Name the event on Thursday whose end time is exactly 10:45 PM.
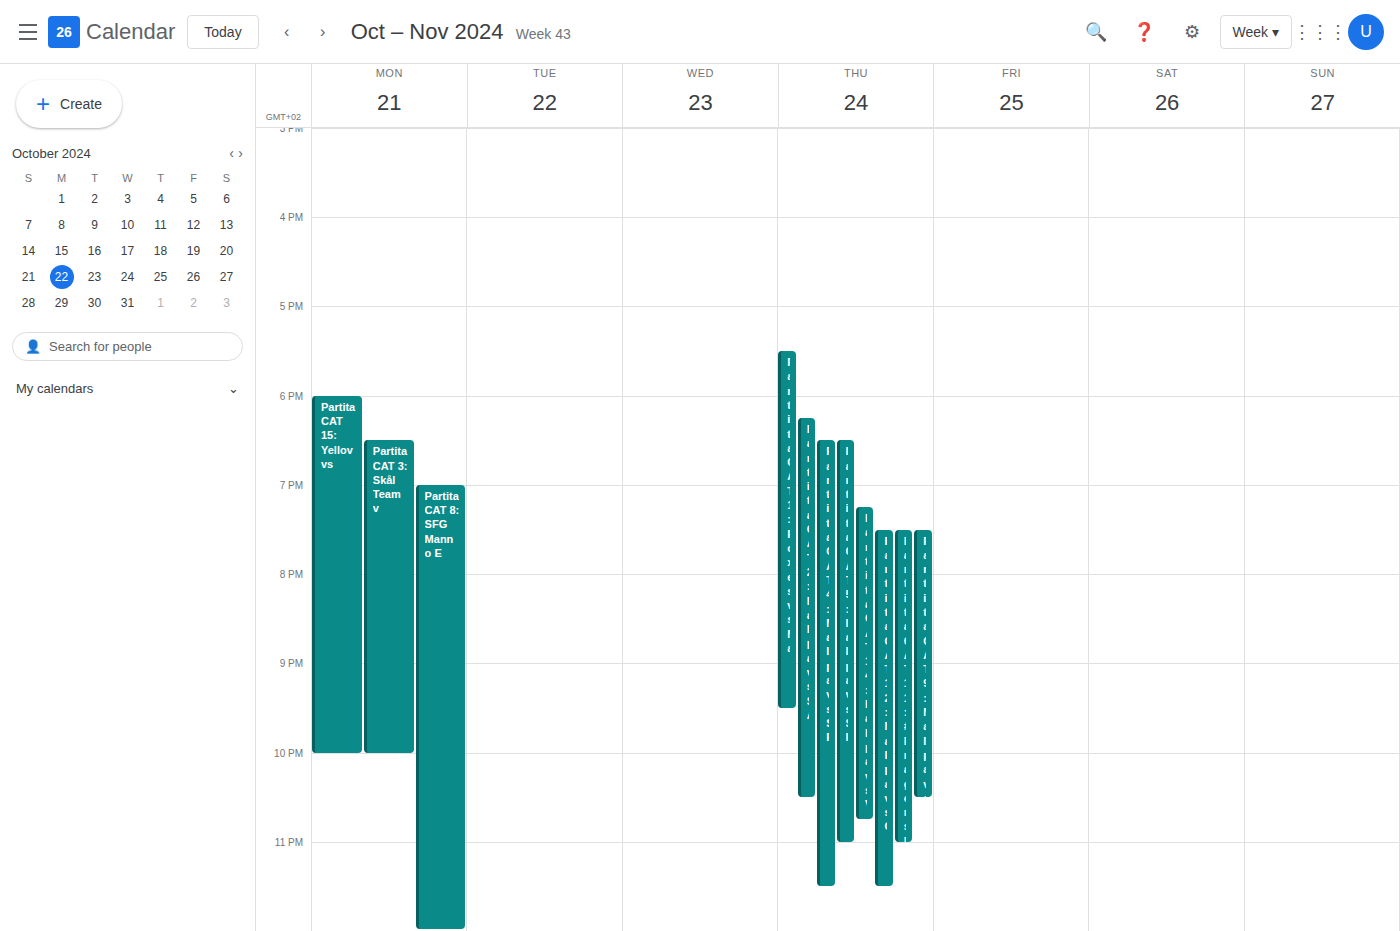
"Partita CAT 14: Malpa vs V"